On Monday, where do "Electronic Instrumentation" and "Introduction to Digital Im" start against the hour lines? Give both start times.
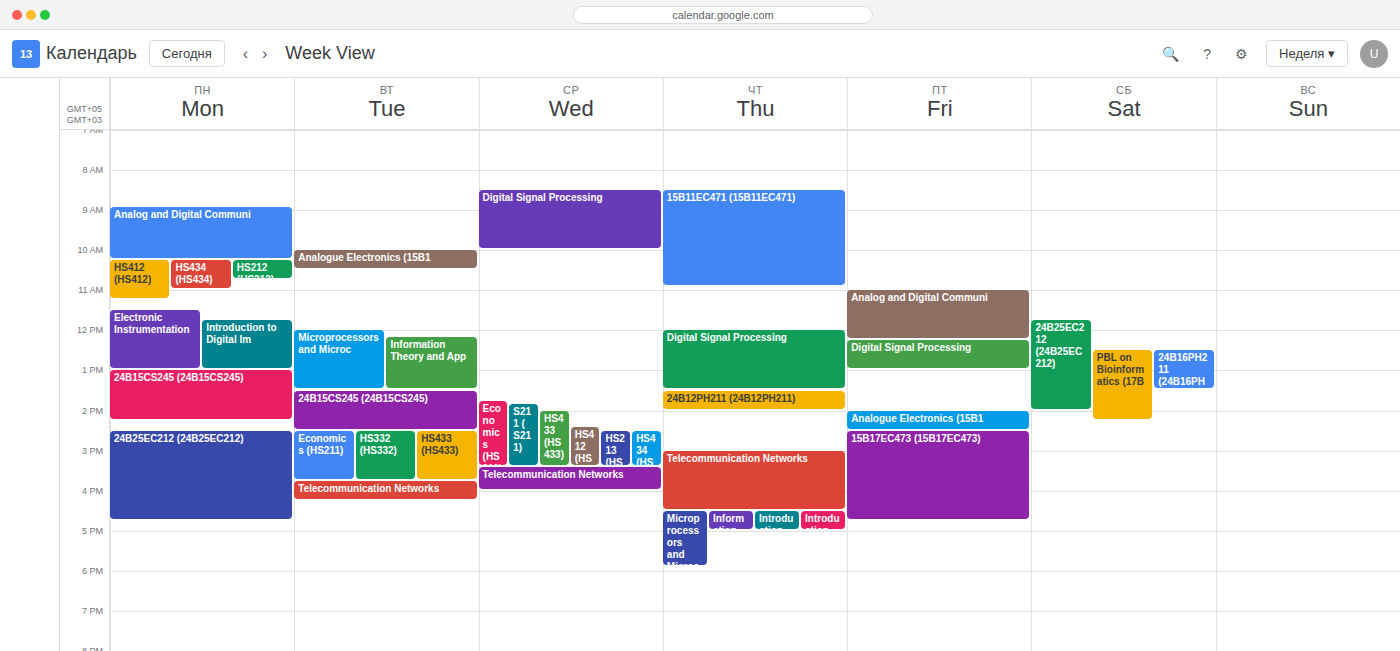
"Electronic Instrumentation": 11:30 AM, halfway between the 11 AM and 12 PM lines. "Introduction to Digital Im": 11:45 AM, neither: three quarters of the way from the 11 AM line to the 12 PM line.